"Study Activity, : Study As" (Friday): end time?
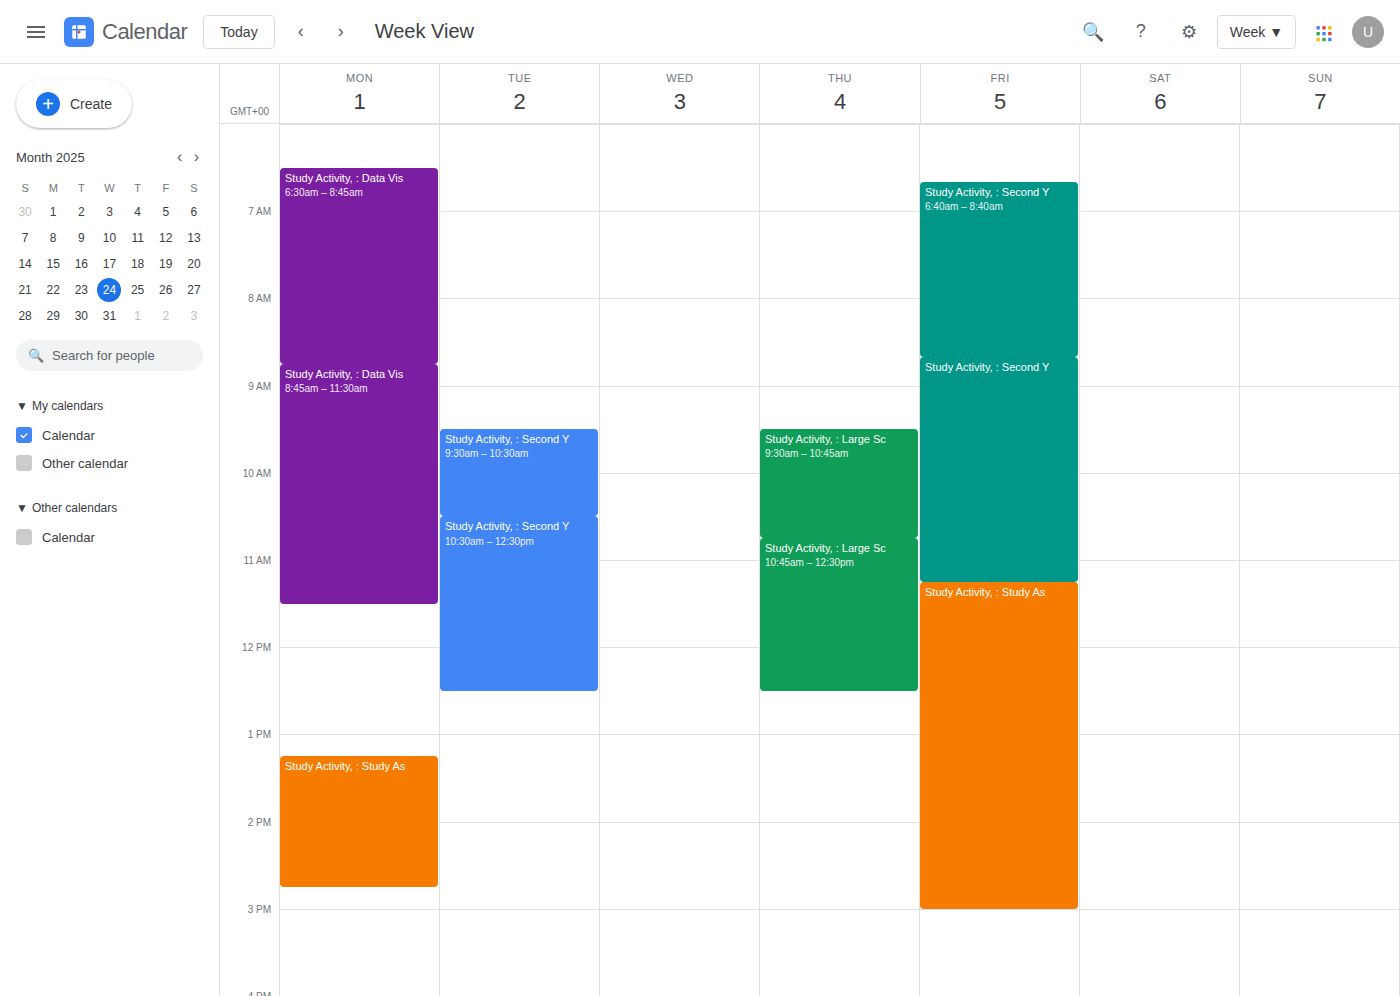
3:00 PM